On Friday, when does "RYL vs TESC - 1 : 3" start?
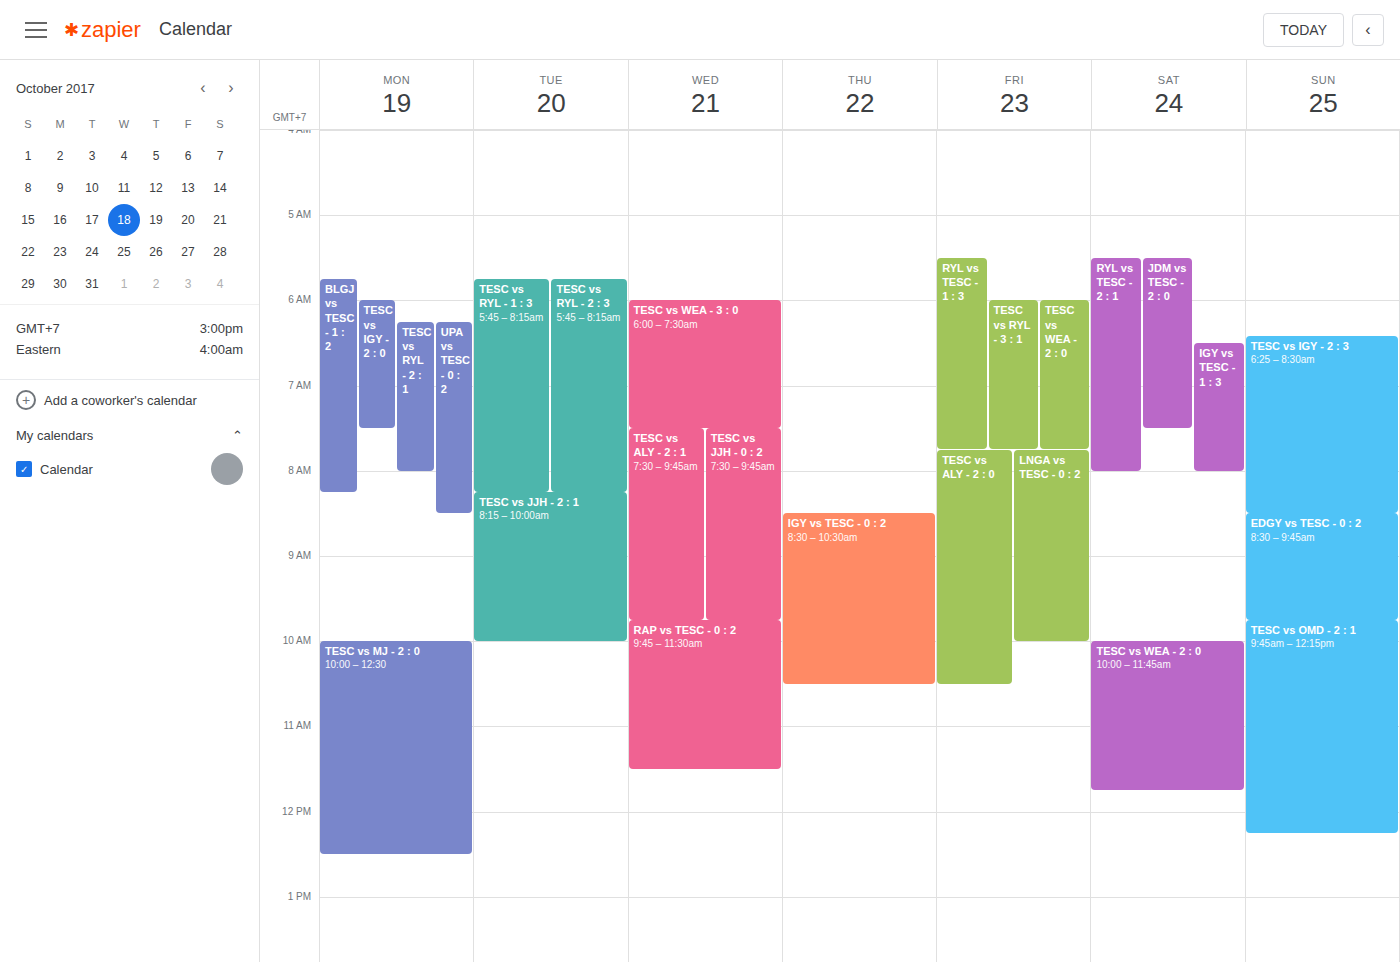
5:30 AM